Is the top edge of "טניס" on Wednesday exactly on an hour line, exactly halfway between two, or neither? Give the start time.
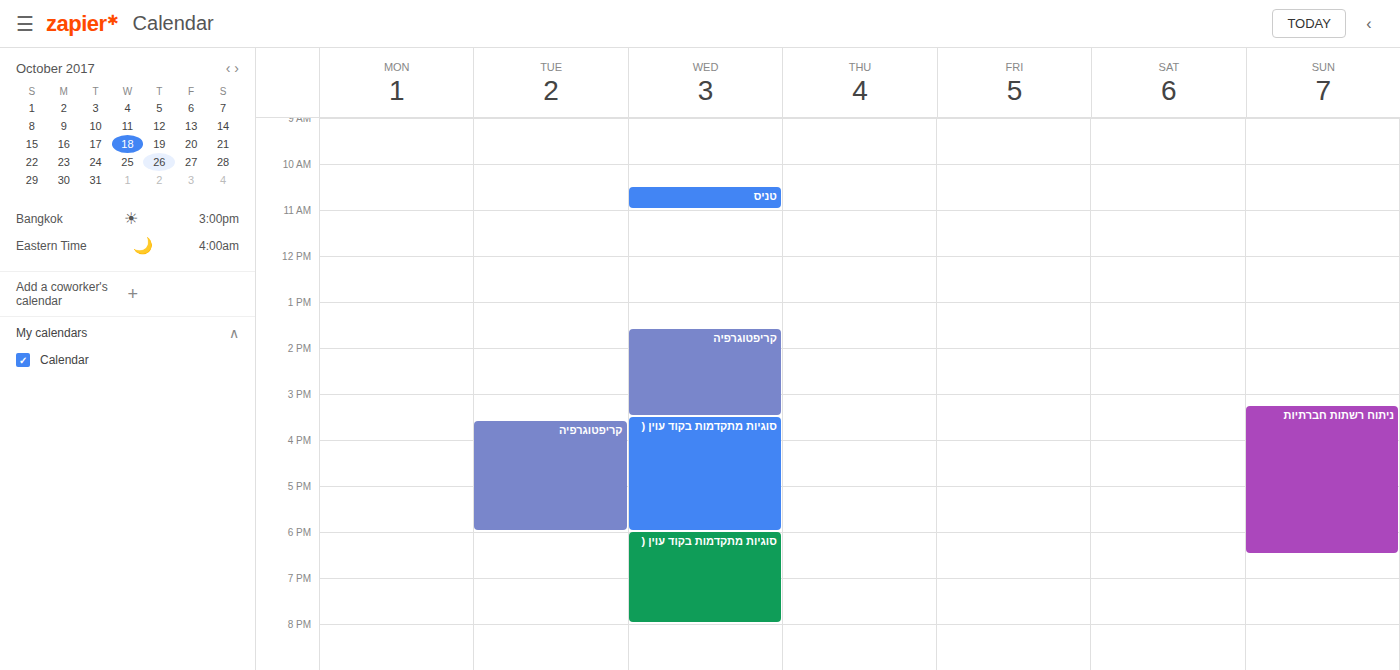
10:30 -- halfway between the 10:00 and 11:00 lines.